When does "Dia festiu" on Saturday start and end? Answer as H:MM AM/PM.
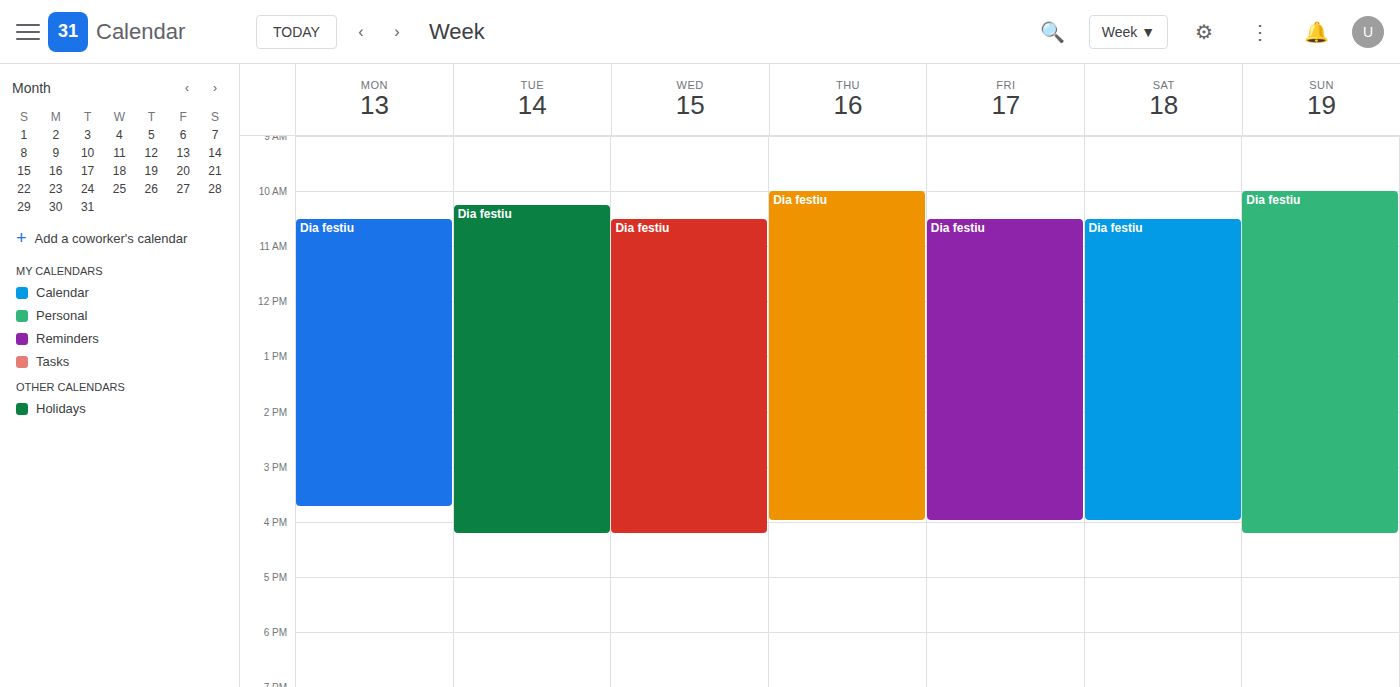
10:30 AM to 4:00 PM